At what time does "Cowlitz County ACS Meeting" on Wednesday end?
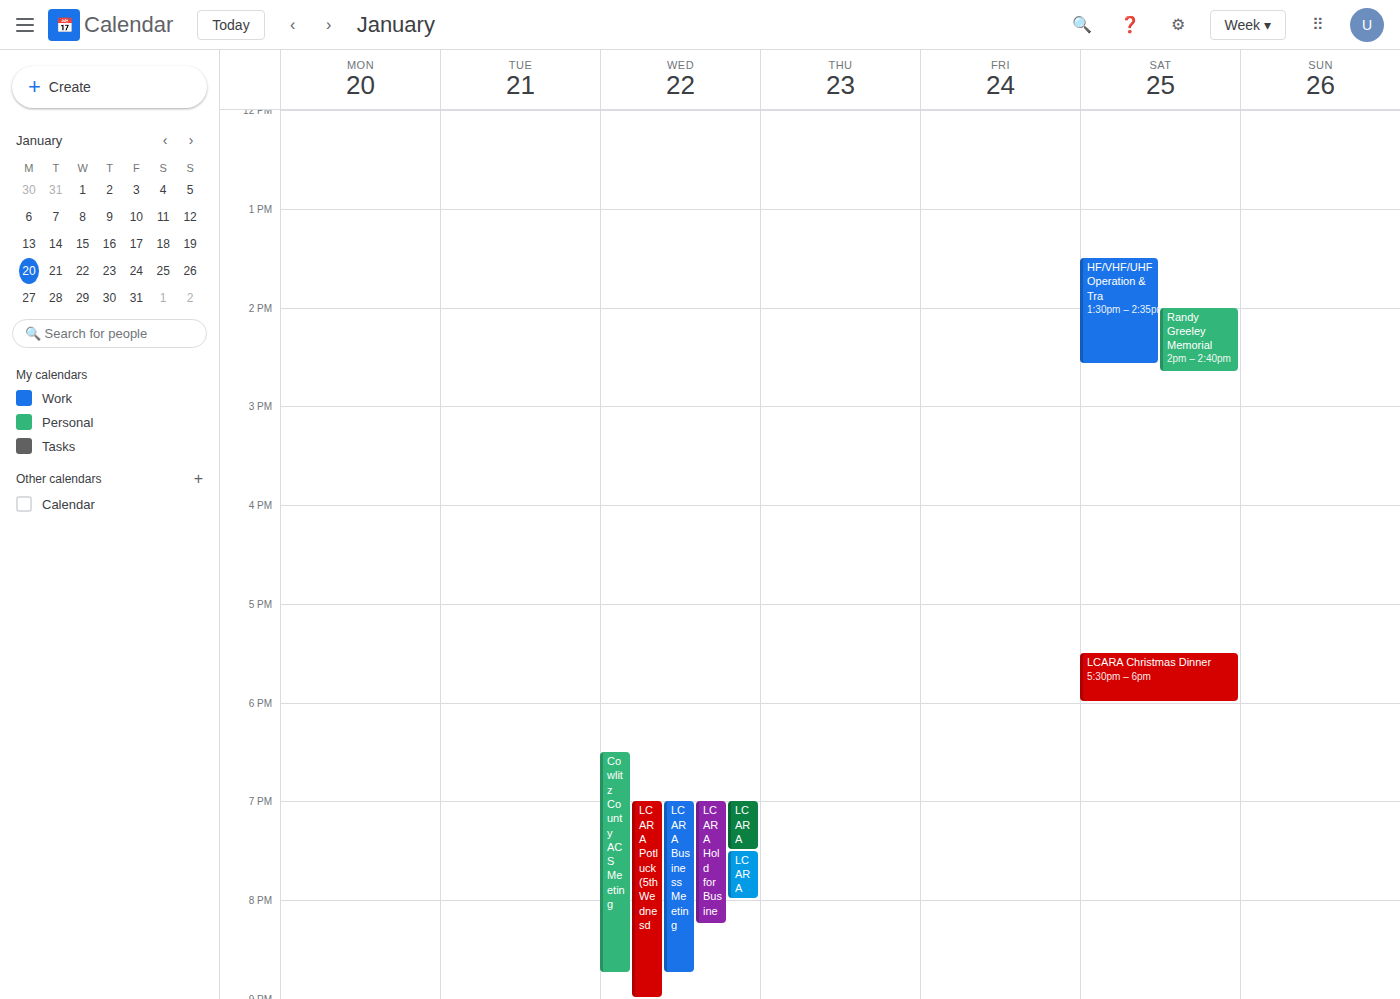
8:45 PM